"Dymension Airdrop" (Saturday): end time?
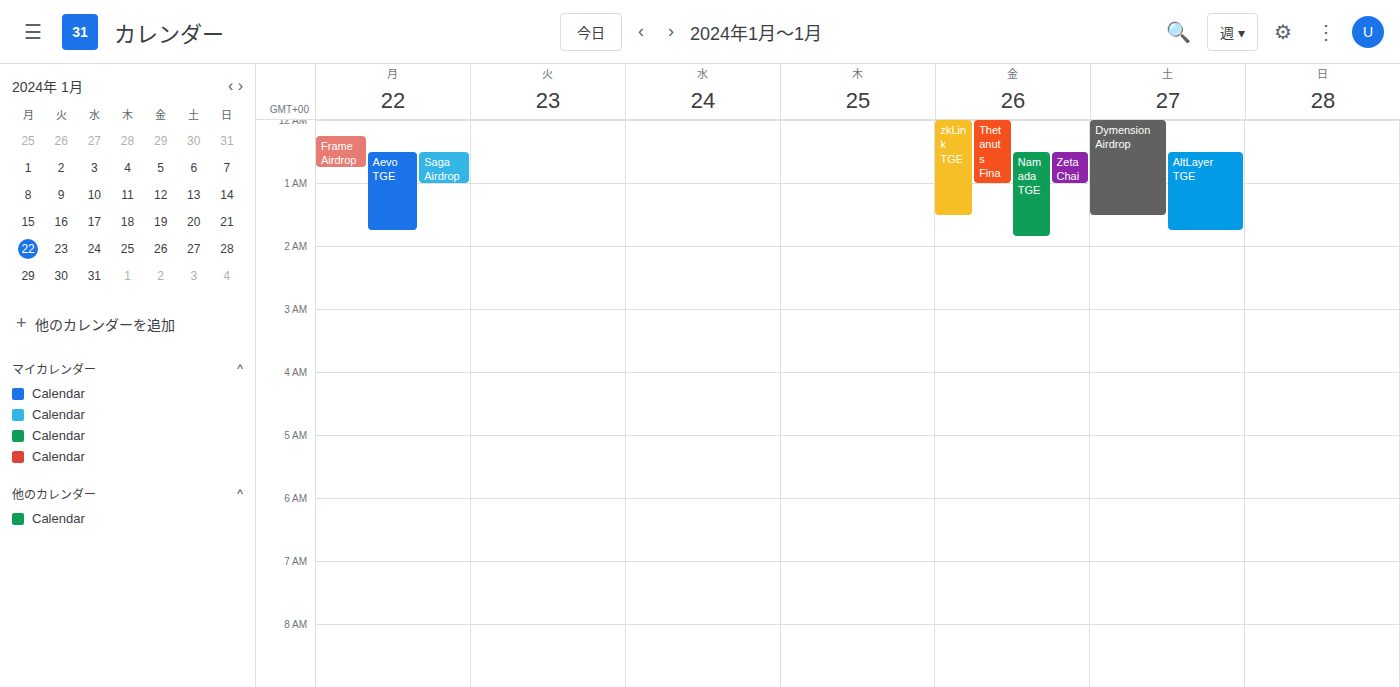
1:30 AM